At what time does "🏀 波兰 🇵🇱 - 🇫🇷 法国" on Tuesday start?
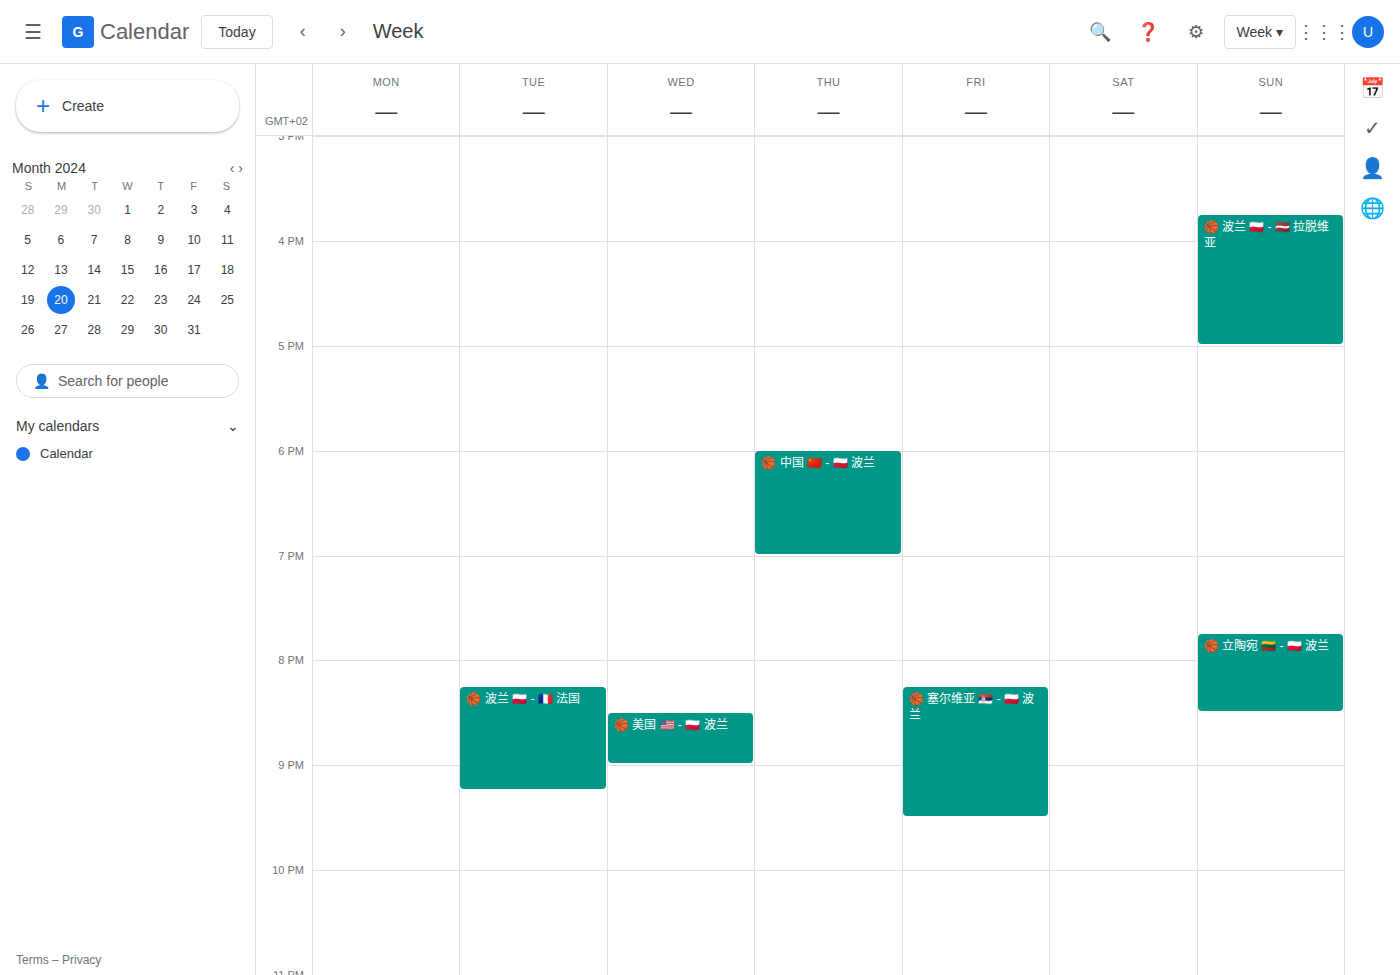
8:15 PM